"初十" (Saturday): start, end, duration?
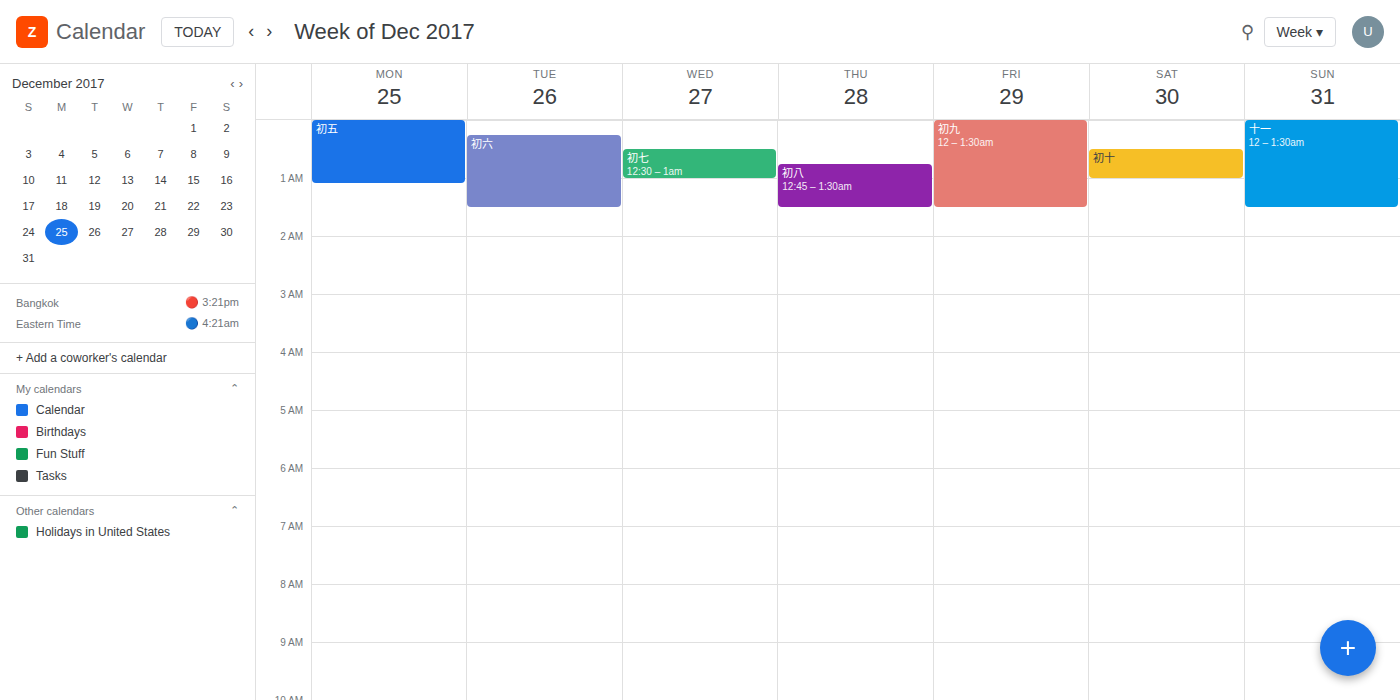
12:30 AM to 1:00 AM, 30 minutes